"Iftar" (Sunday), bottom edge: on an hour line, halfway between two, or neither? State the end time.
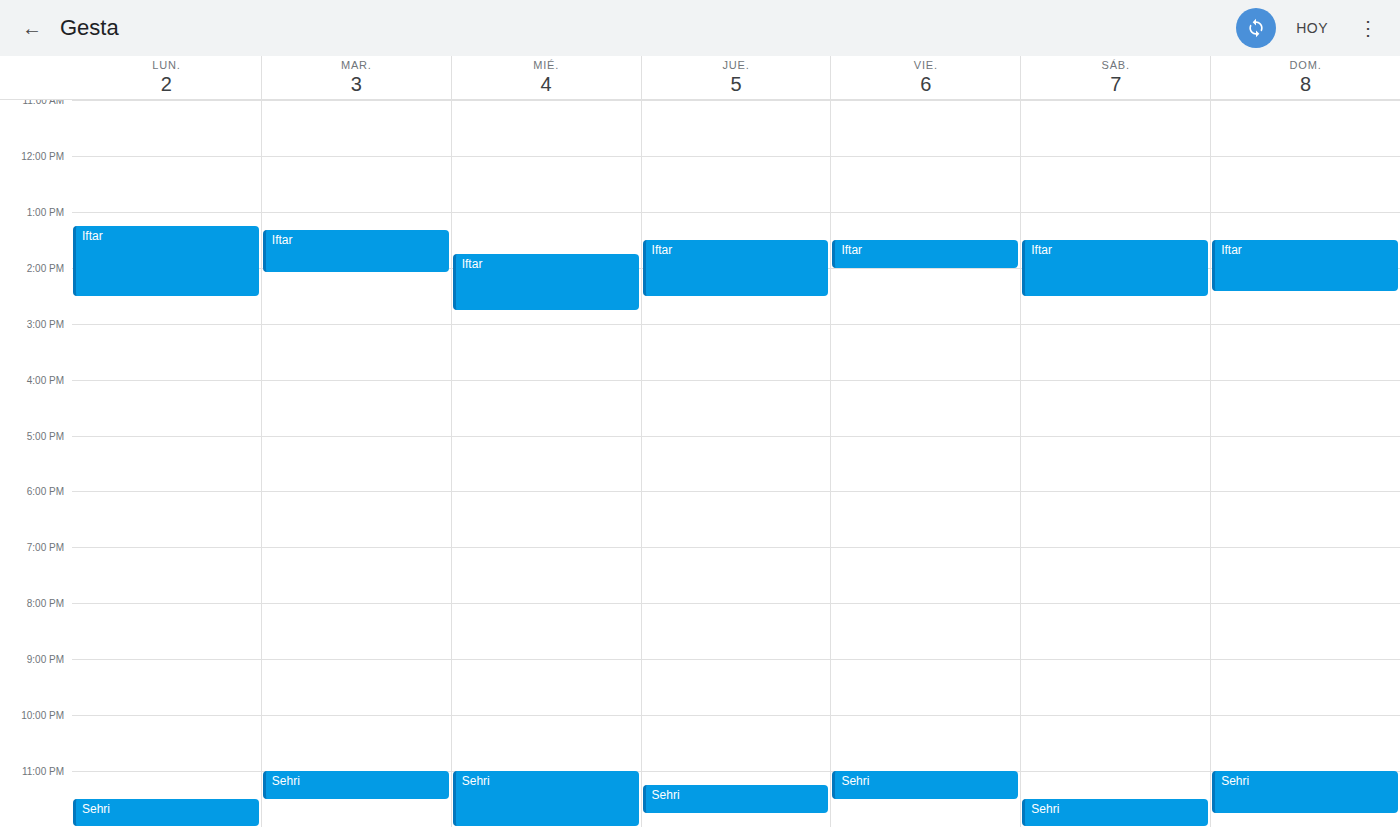
2:25 PM -- neither: 25 minutes below the 2 PM line and 35 minutes above the 3 PM line.